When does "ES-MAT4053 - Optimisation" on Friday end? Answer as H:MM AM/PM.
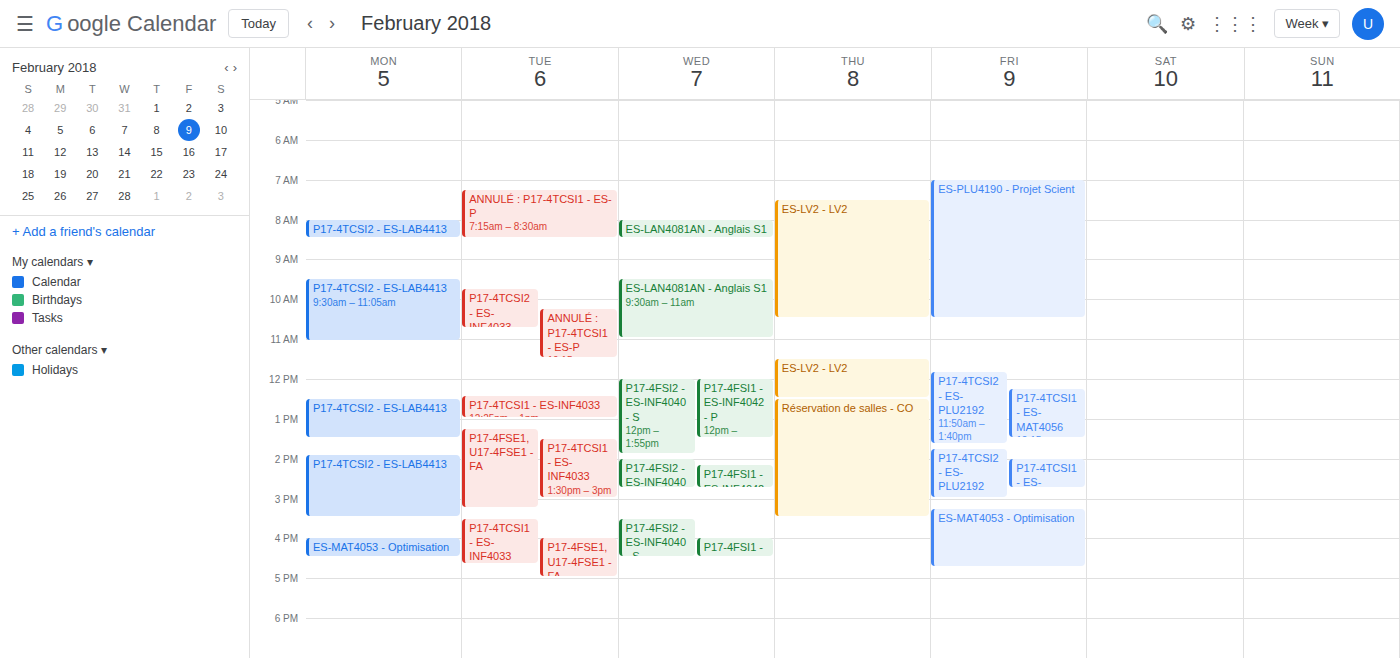
4:45 PM